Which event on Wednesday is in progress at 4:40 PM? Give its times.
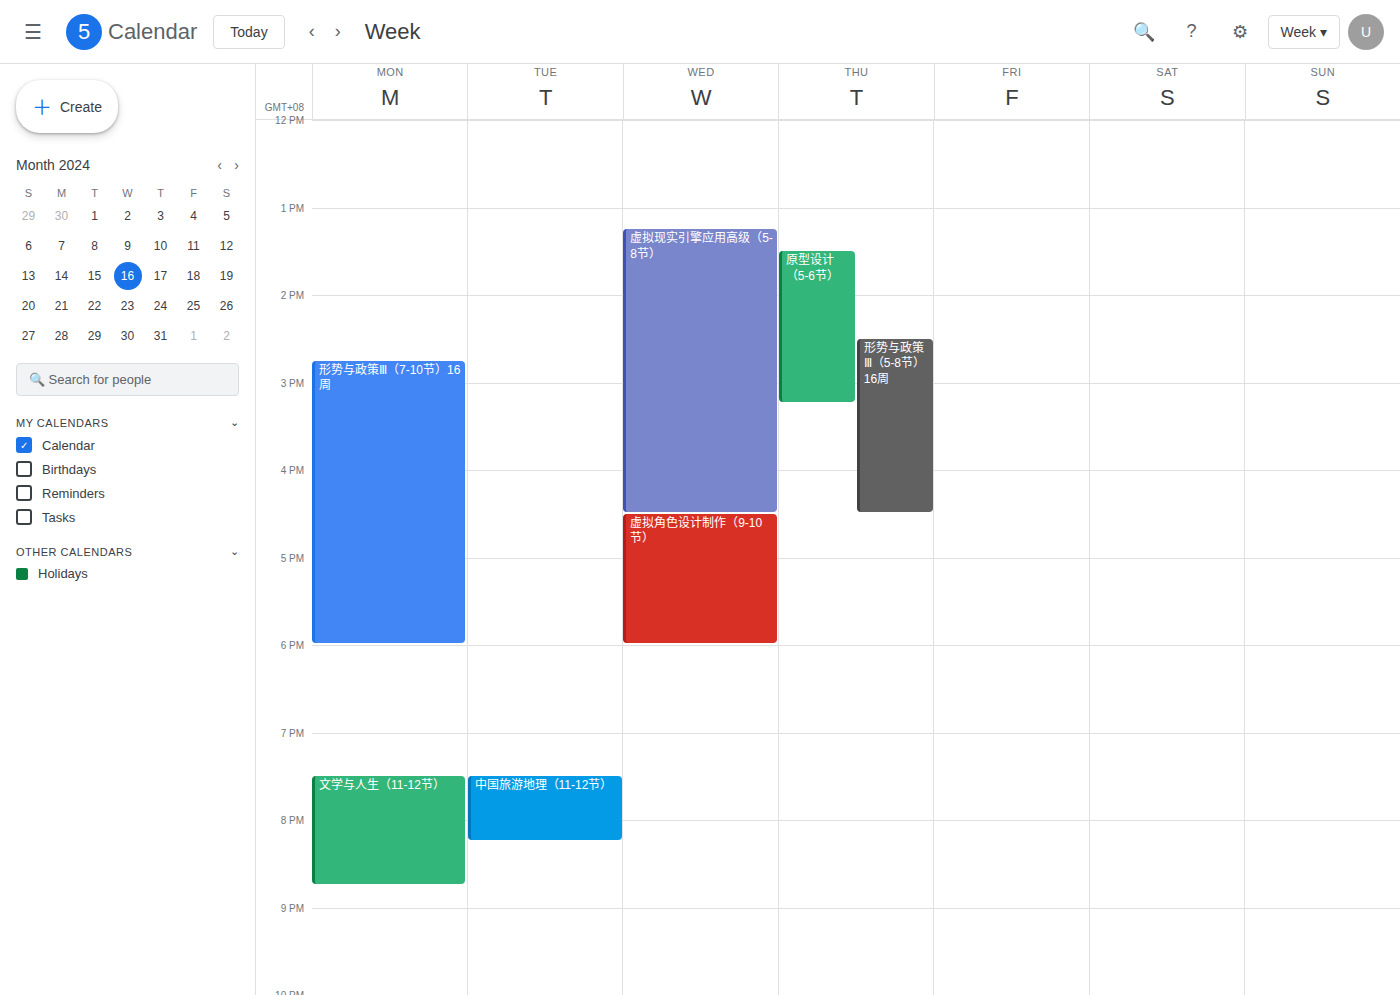
"虚拟角色设计制作（9-10节）", 4:30 PM to 6:00 PM